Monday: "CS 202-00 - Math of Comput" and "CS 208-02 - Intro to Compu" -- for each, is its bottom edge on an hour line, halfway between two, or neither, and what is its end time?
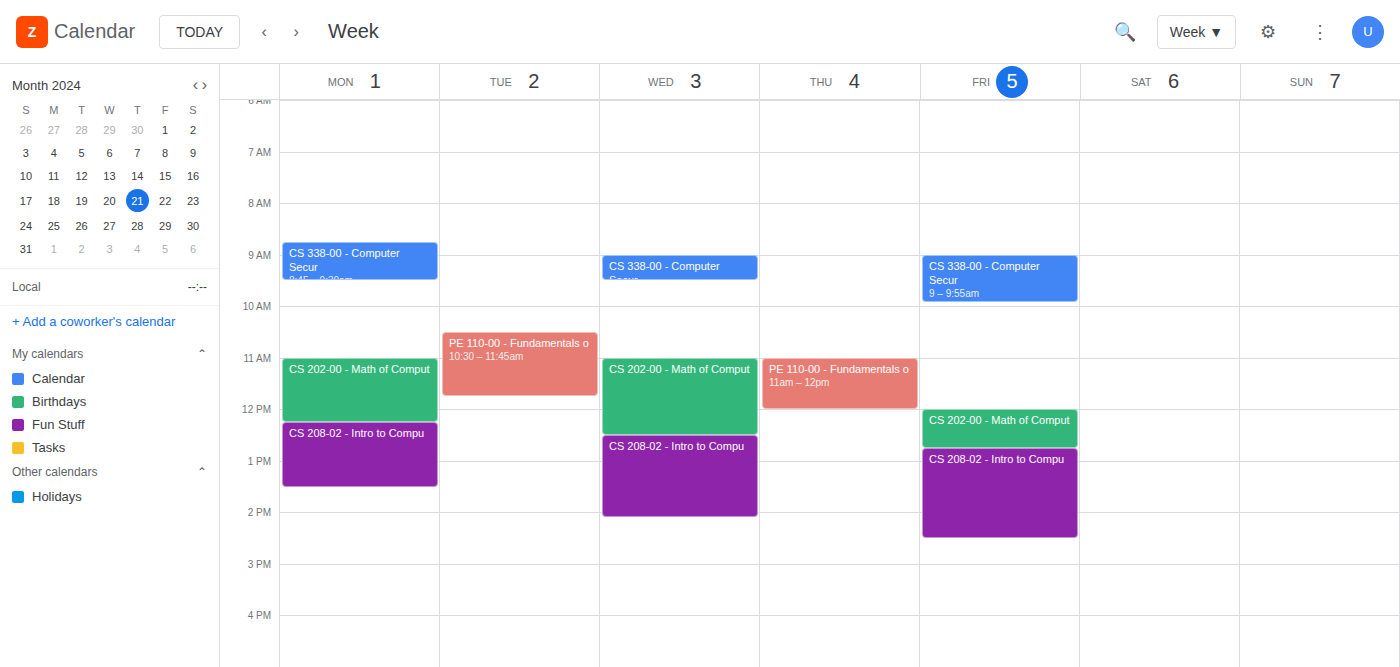
"CS 202-00 - Math of Comput": 12:15 PM, neither: a quarter of the way from the 12 PM line to the 1 PM line. "CS 208-02 - Intro to Compu": 1:30 PM, halfway between the 1 PM and 2 PM lines.